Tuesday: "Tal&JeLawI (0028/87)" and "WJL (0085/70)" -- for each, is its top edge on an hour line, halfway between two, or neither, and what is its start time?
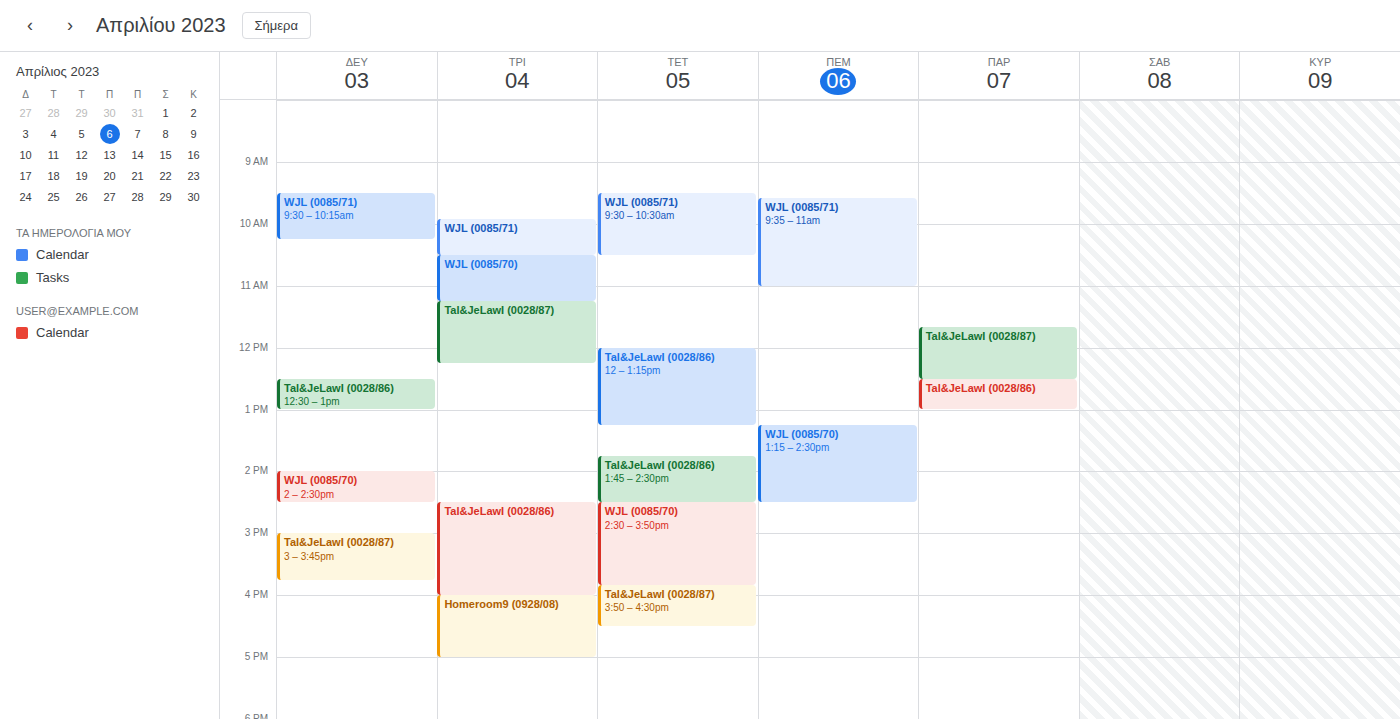
"Tal&JeLawI (0028/87)": 11:15 AM, neither: a quarter of the way from the 11 AM line to the 12 PM line. "WJL (0085/70)": 10:30 AM, halfway between the 10 AM and 11 AM lines.